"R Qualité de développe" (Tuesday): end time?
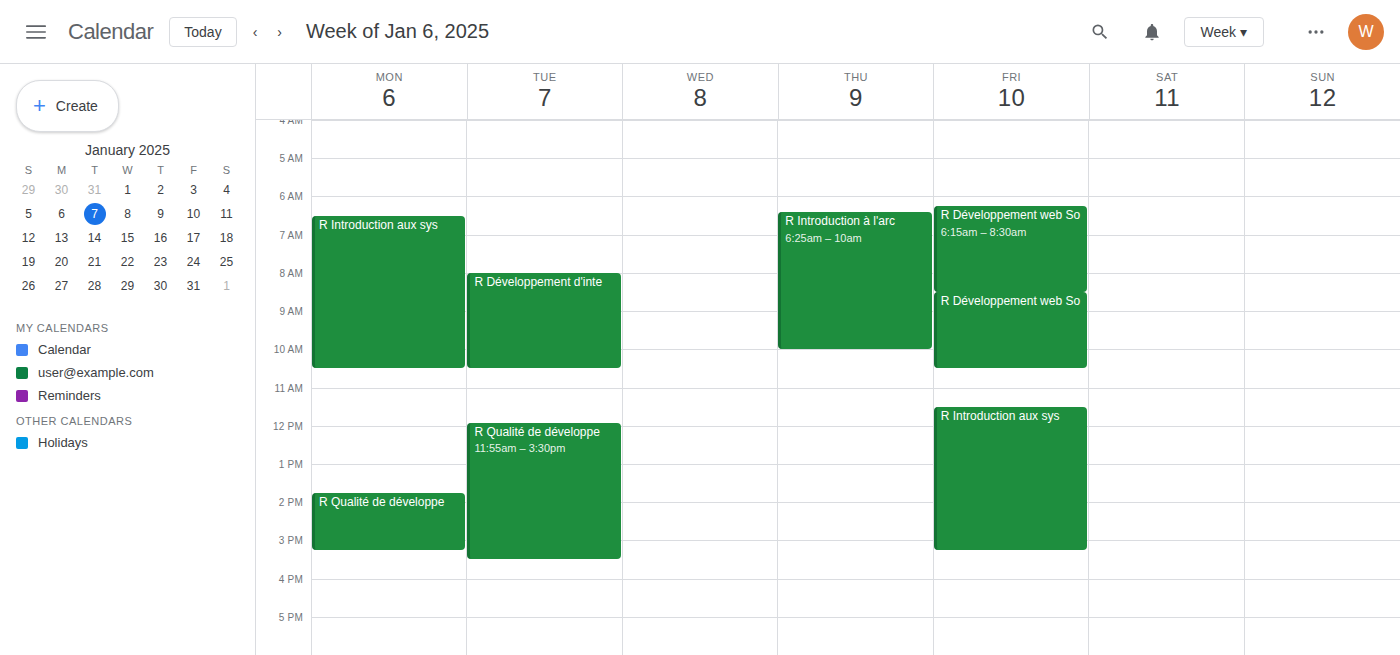
3:30 PM